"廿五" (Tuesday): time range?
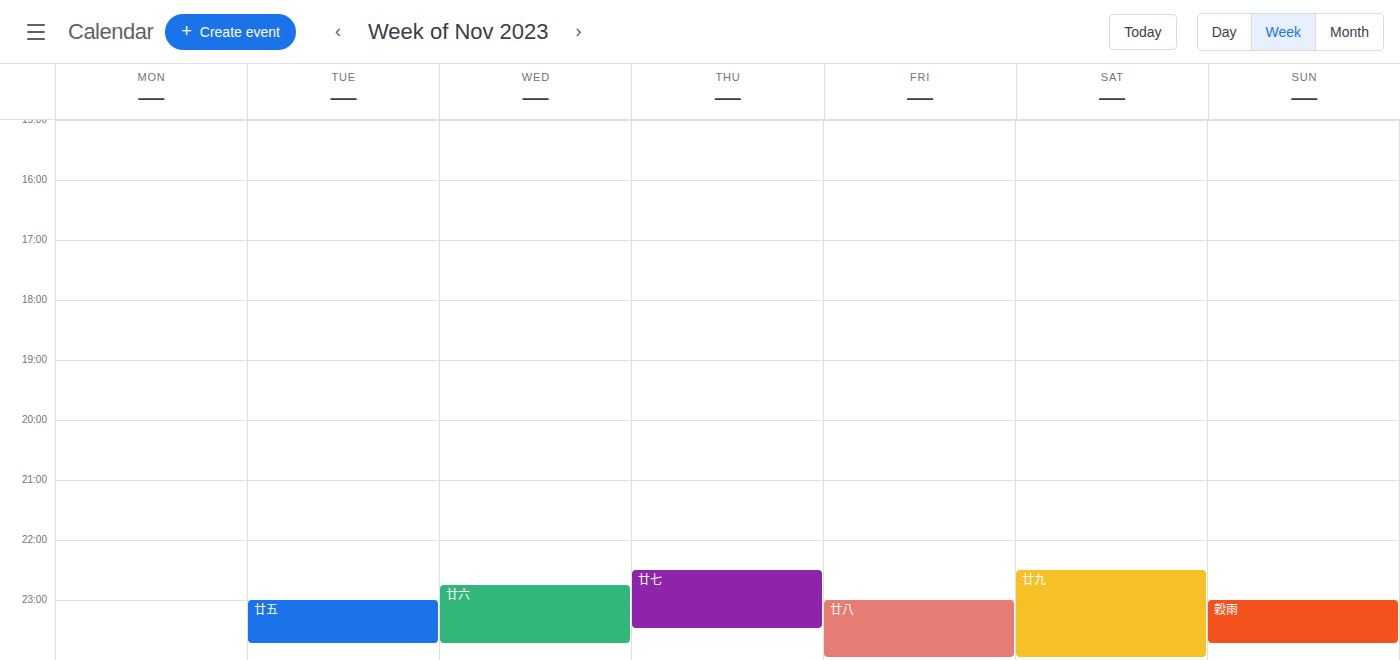
11:00 PM to 11:45 PM